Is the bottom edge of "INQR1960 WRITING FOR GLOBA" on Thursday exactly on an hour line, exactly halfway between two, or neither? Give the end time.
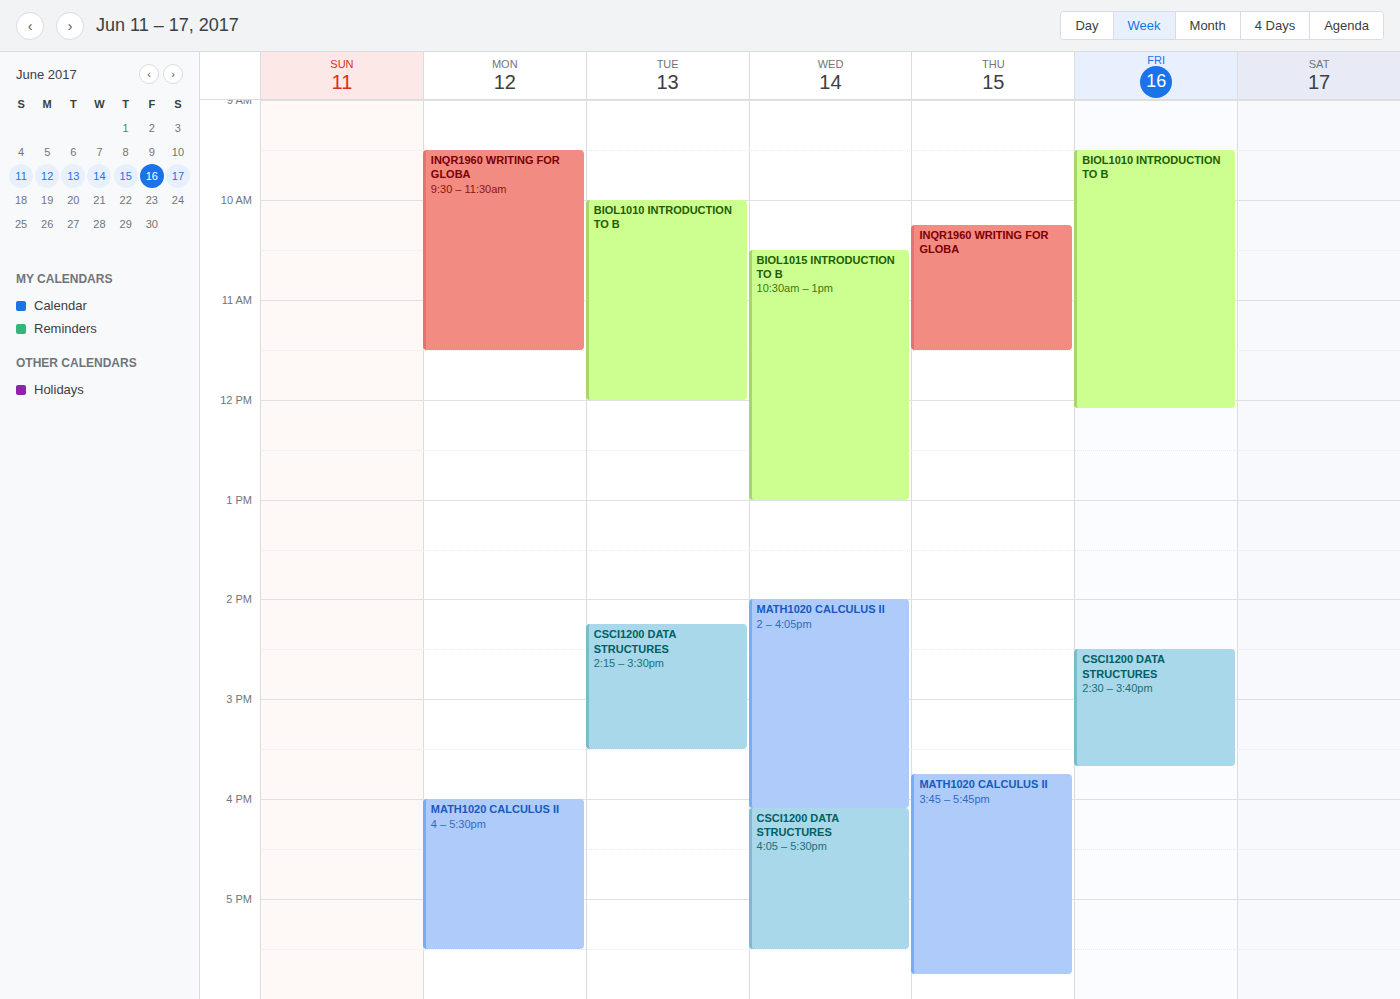
11:30 -- halfway between the 11:00 and 12:00 lines.